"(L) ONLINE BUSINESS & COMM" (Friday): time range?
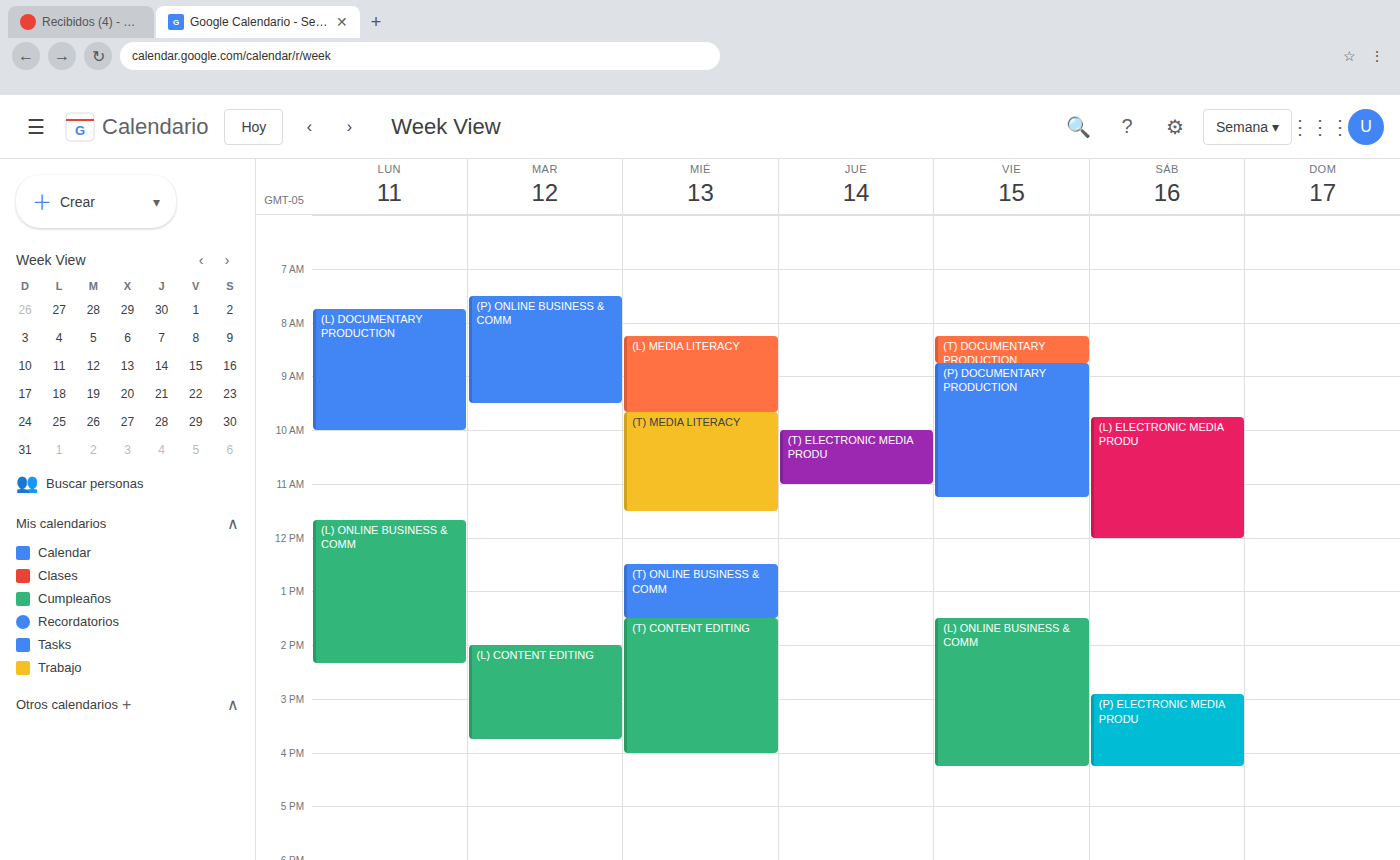
13:30 to 16:15